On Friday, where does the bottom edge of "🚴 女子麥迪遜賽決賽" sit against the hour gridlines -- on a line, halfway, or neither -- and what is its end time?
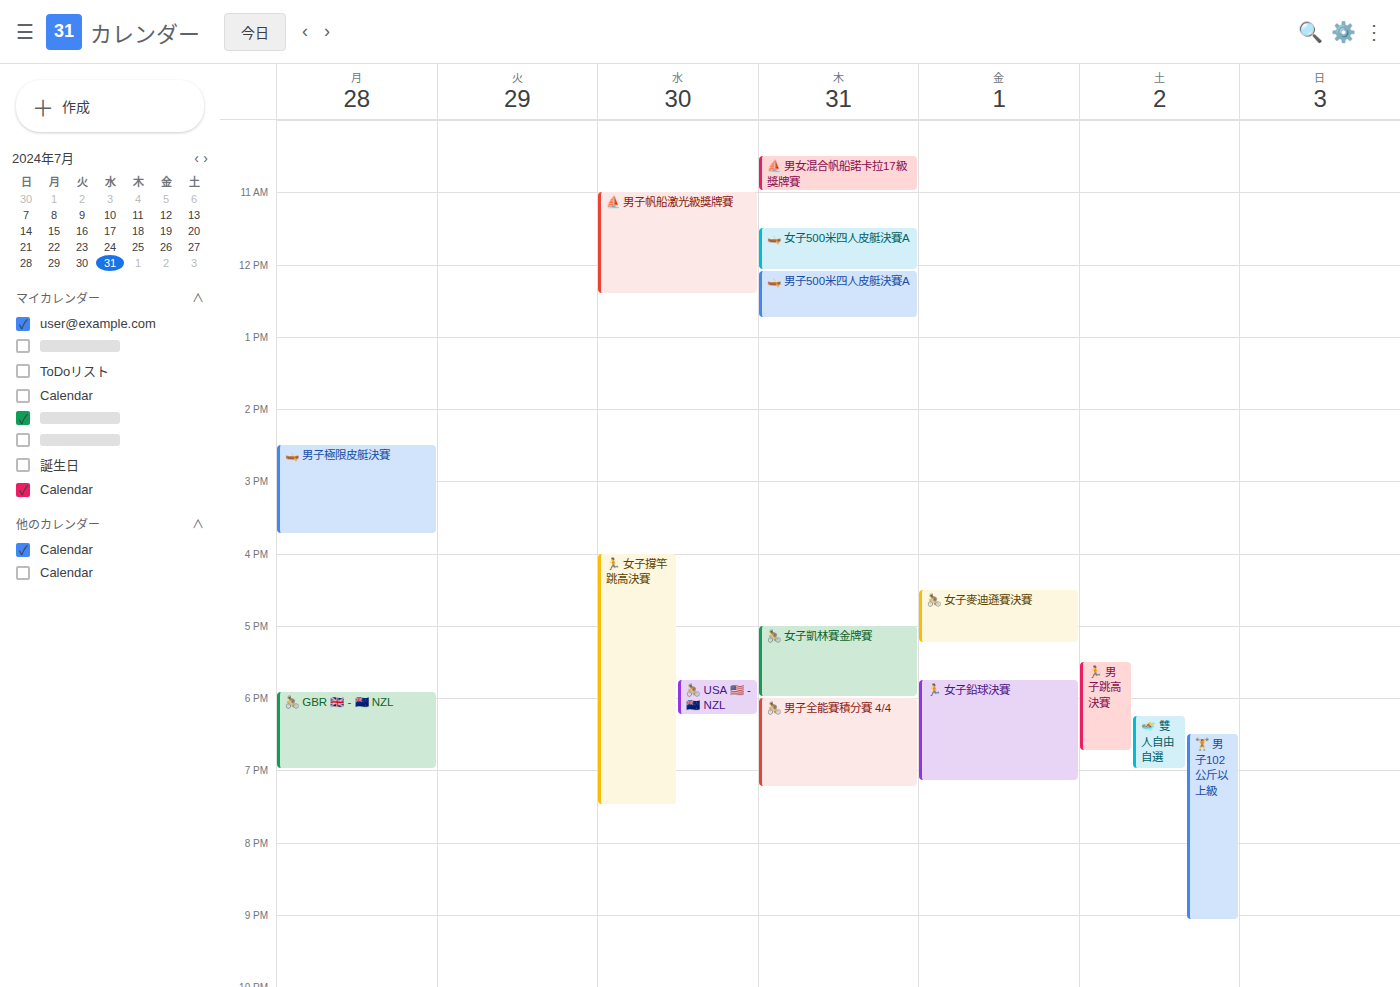
5:15 PM -- neither: a quarter of the way from the 5 PM line to the 6 PM line.